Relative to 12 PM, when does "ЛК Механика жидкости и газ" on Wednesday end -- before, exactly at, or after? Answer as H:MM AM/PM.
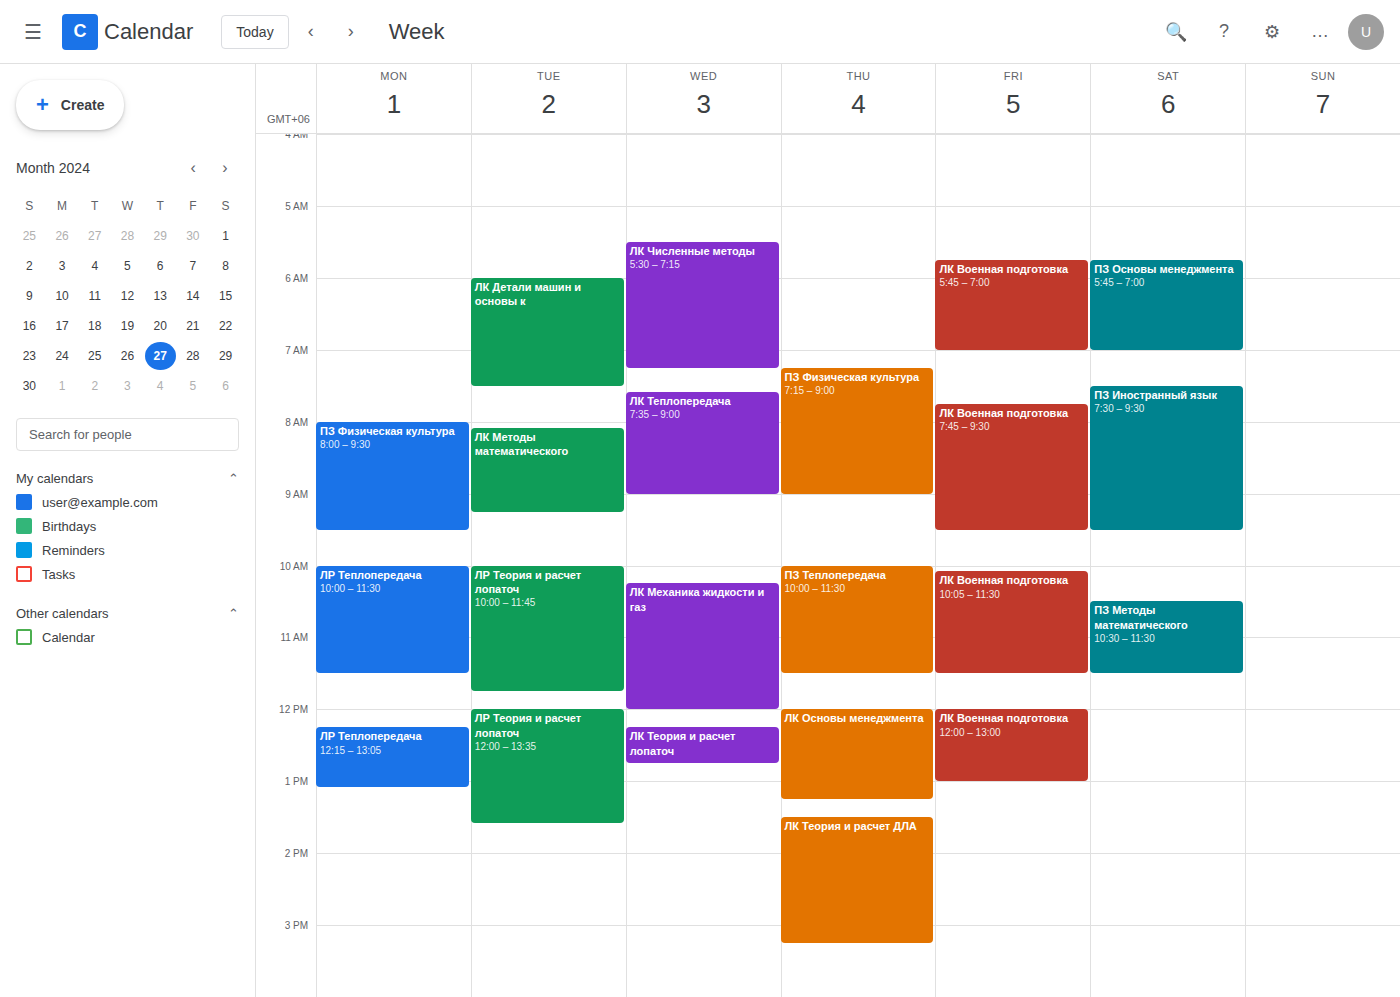
12:00 PM -- exactly at 12 PM, on the 12 PM line.